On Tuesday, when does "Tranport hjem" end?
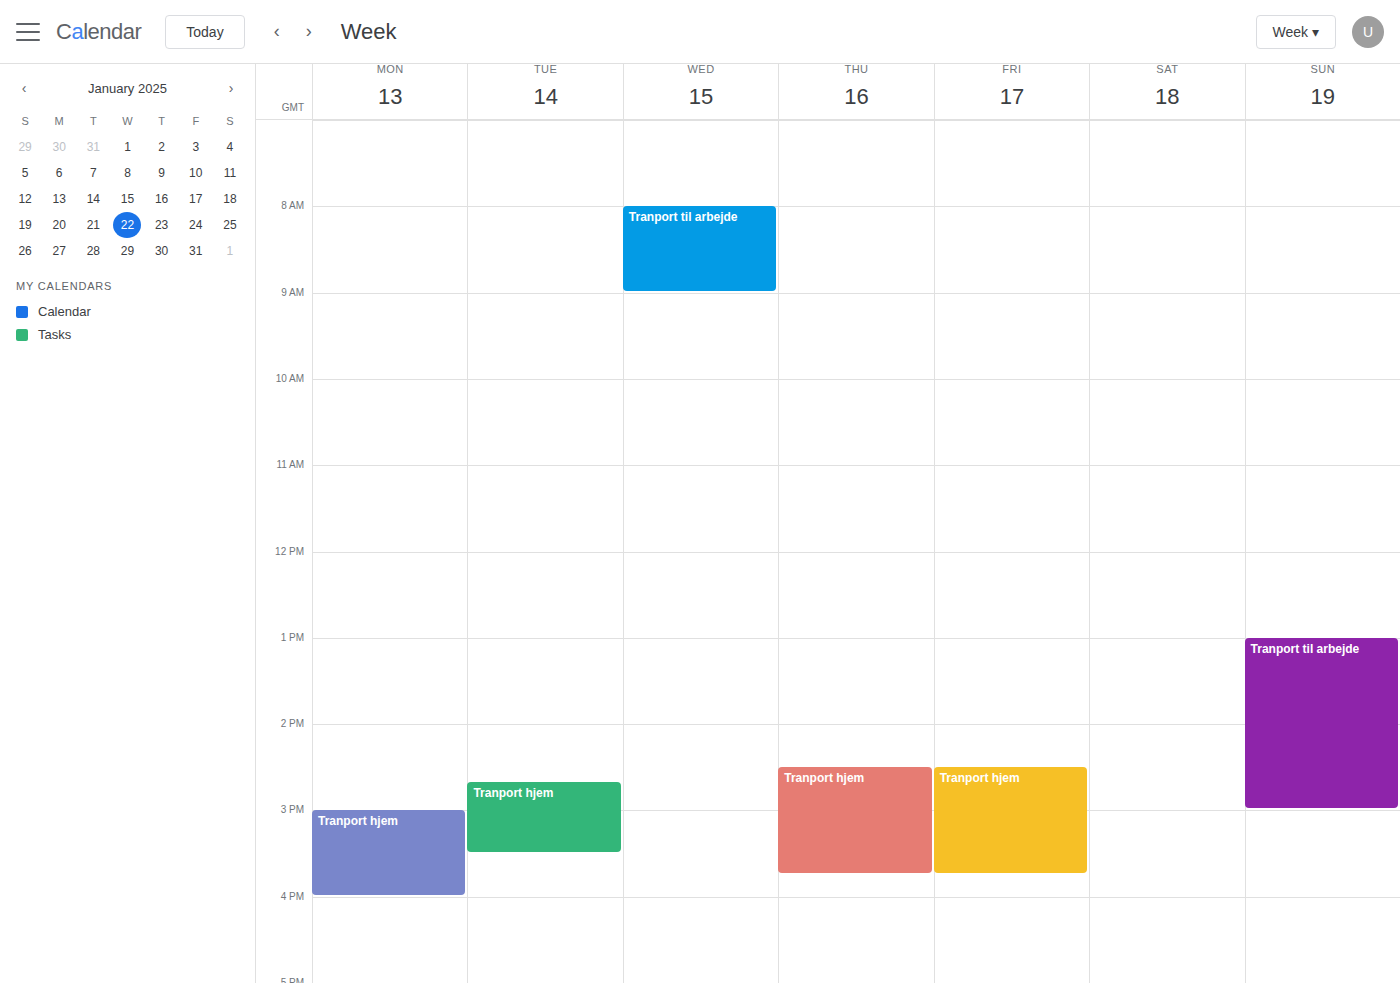
3:30 PM